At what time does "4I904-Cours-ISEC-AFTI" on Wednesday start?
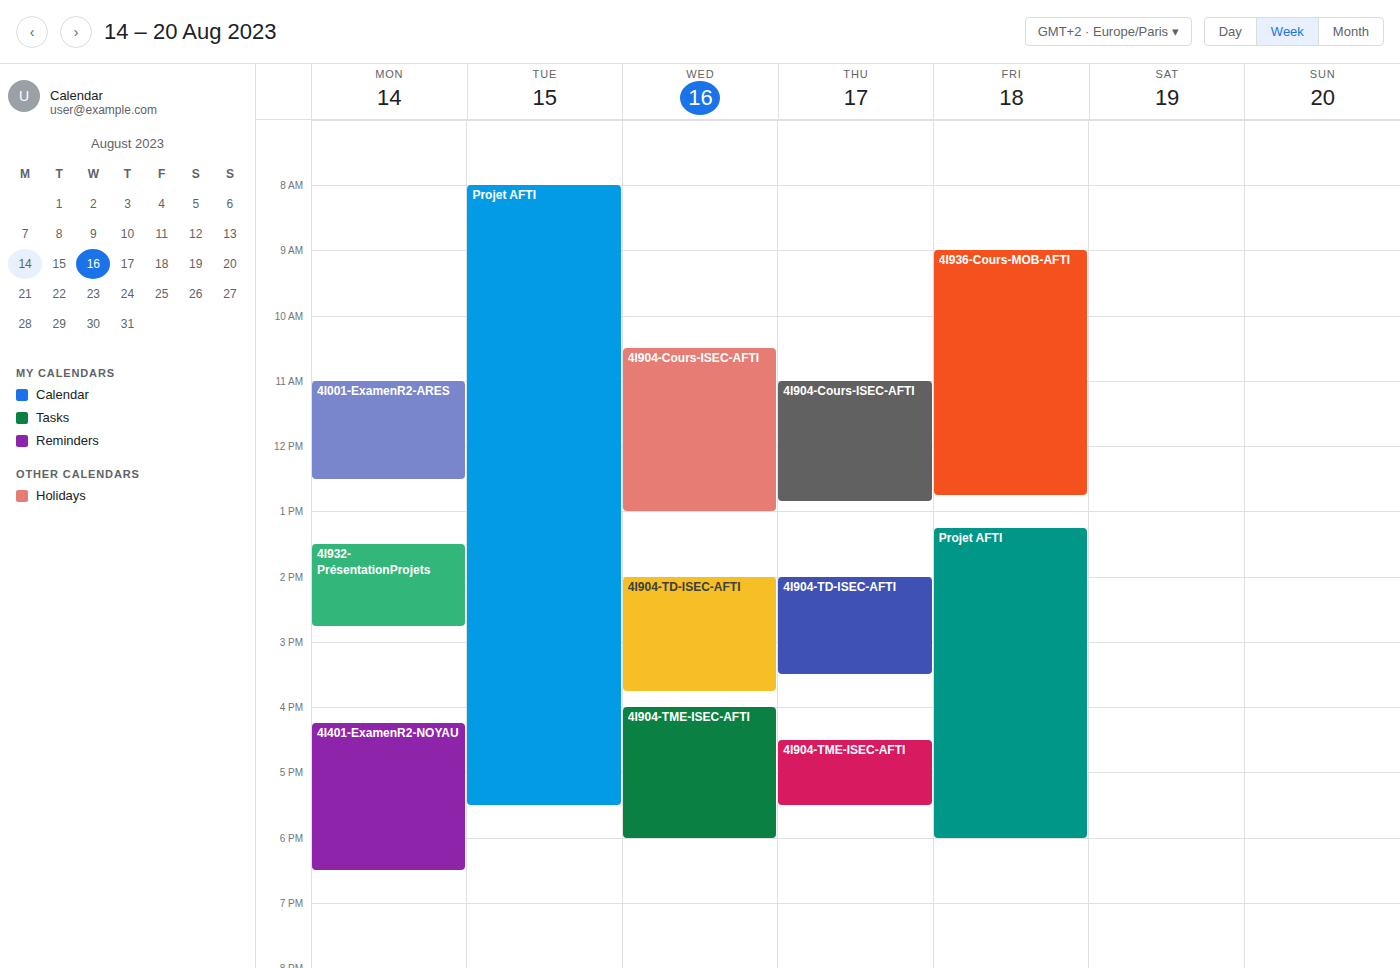
10:30 AM